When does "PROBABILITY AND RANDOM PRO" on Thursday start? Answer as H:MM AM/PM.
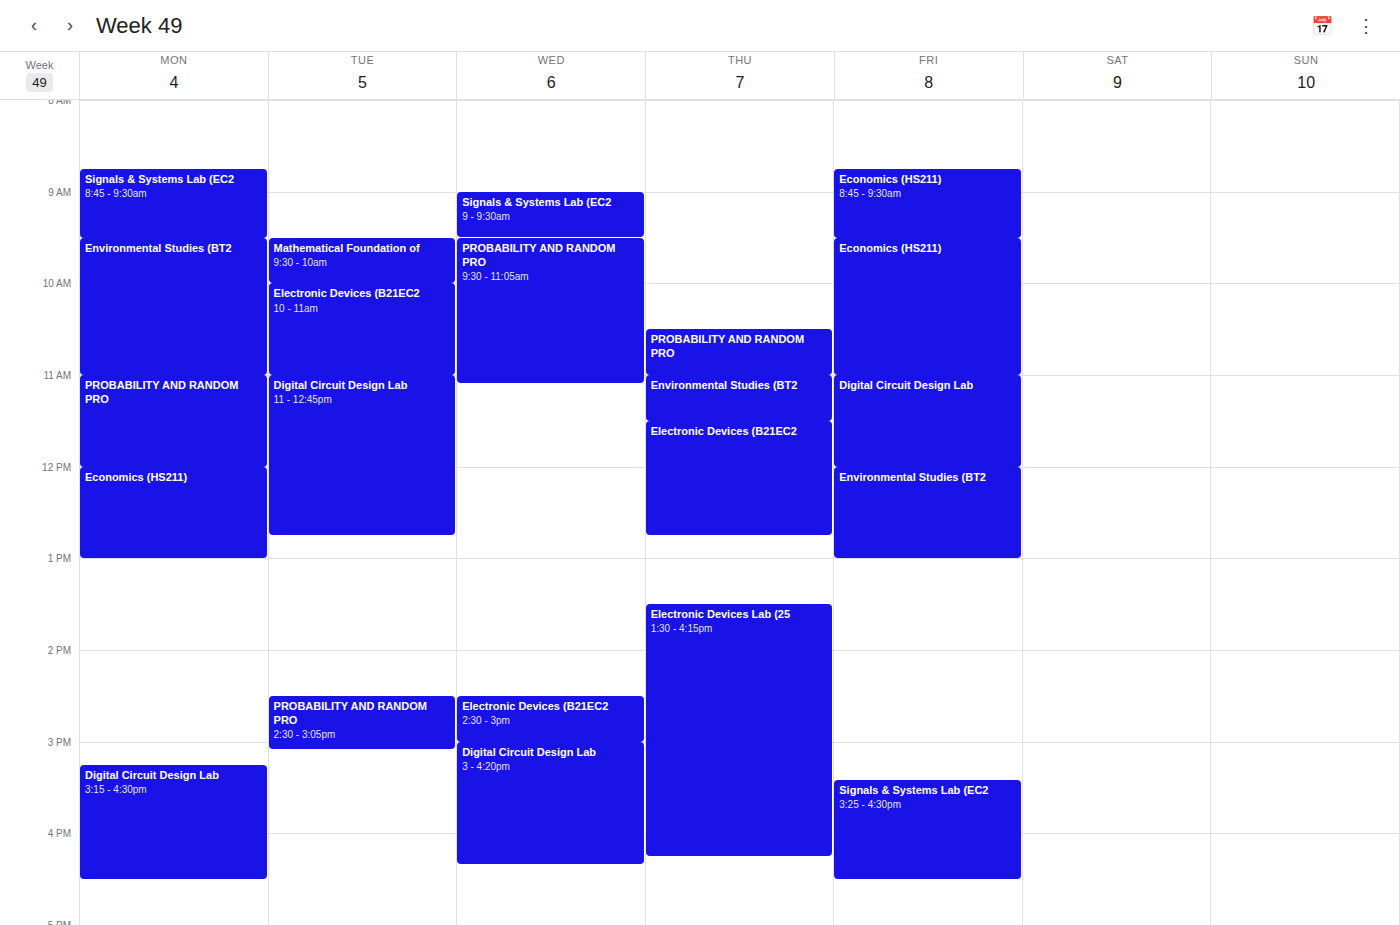
10:30 AM